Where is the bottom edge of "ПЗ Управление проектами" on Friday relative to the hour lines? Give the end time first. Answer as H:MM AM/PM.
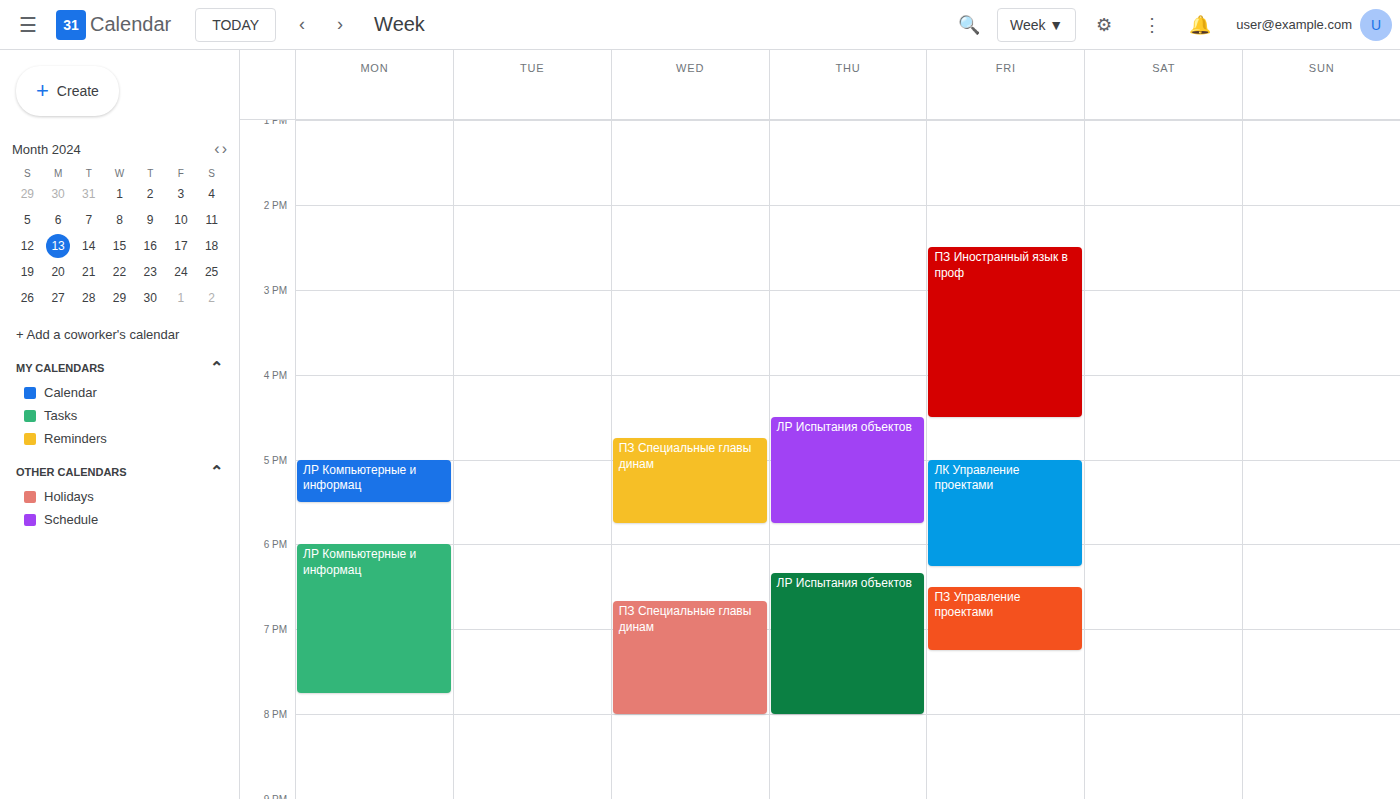
7:15 PM -- neither: a quarter of the way from the 7 PM line to the 8 PM line.